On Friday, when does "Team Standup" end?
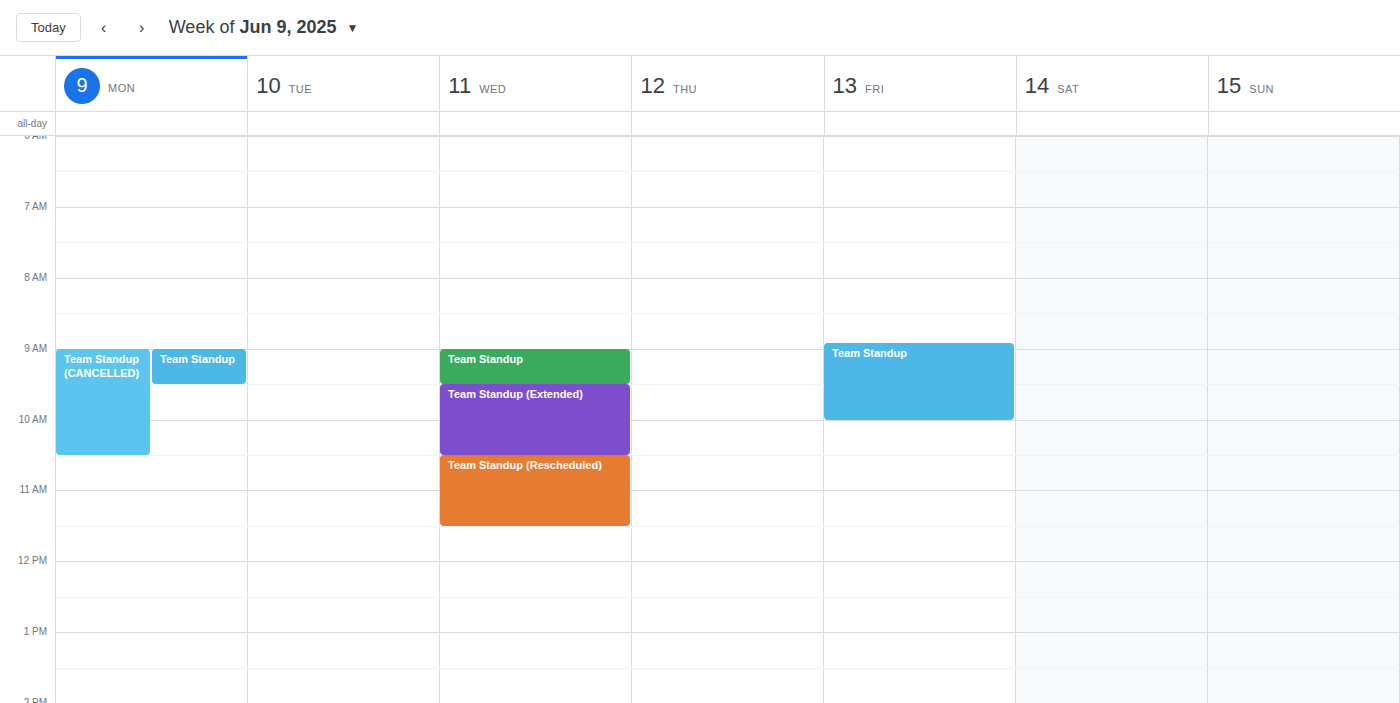
10:00 AM